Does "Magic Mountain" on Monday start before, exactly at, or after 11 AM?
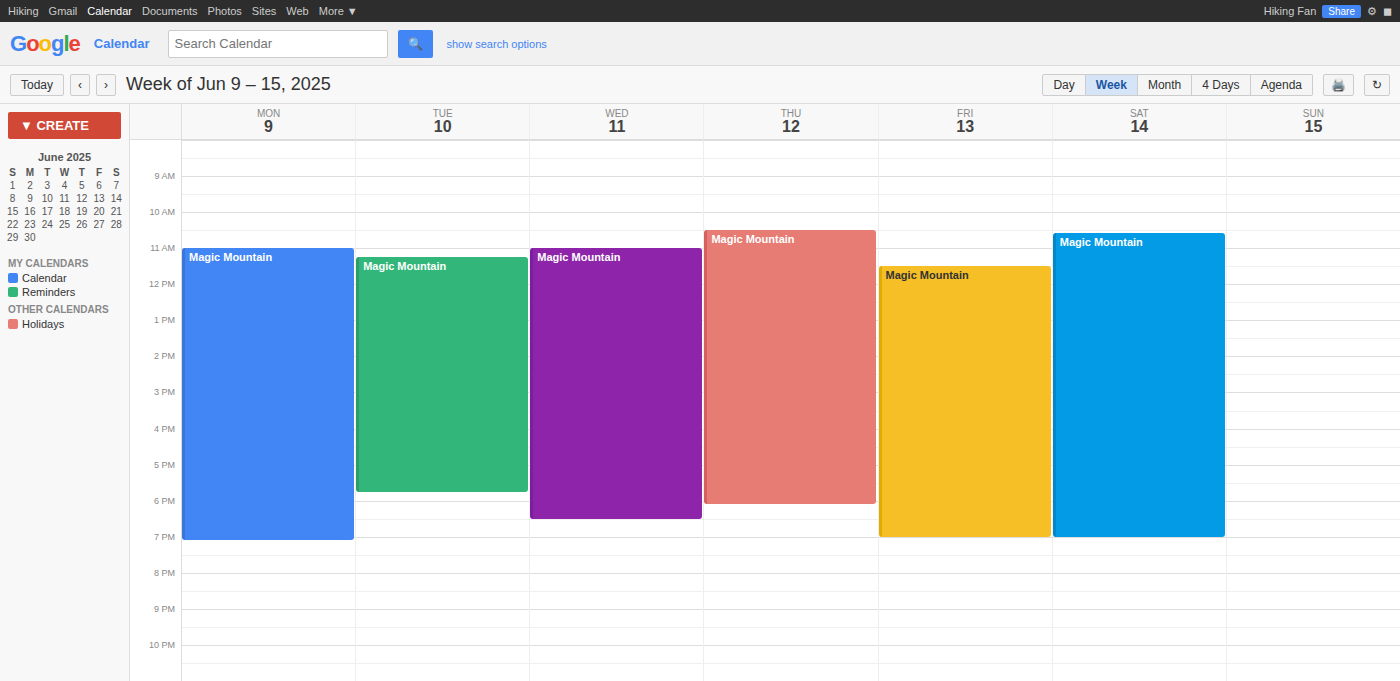
11:00 AM -- exactly at 11 AM, on the 11 AM line.